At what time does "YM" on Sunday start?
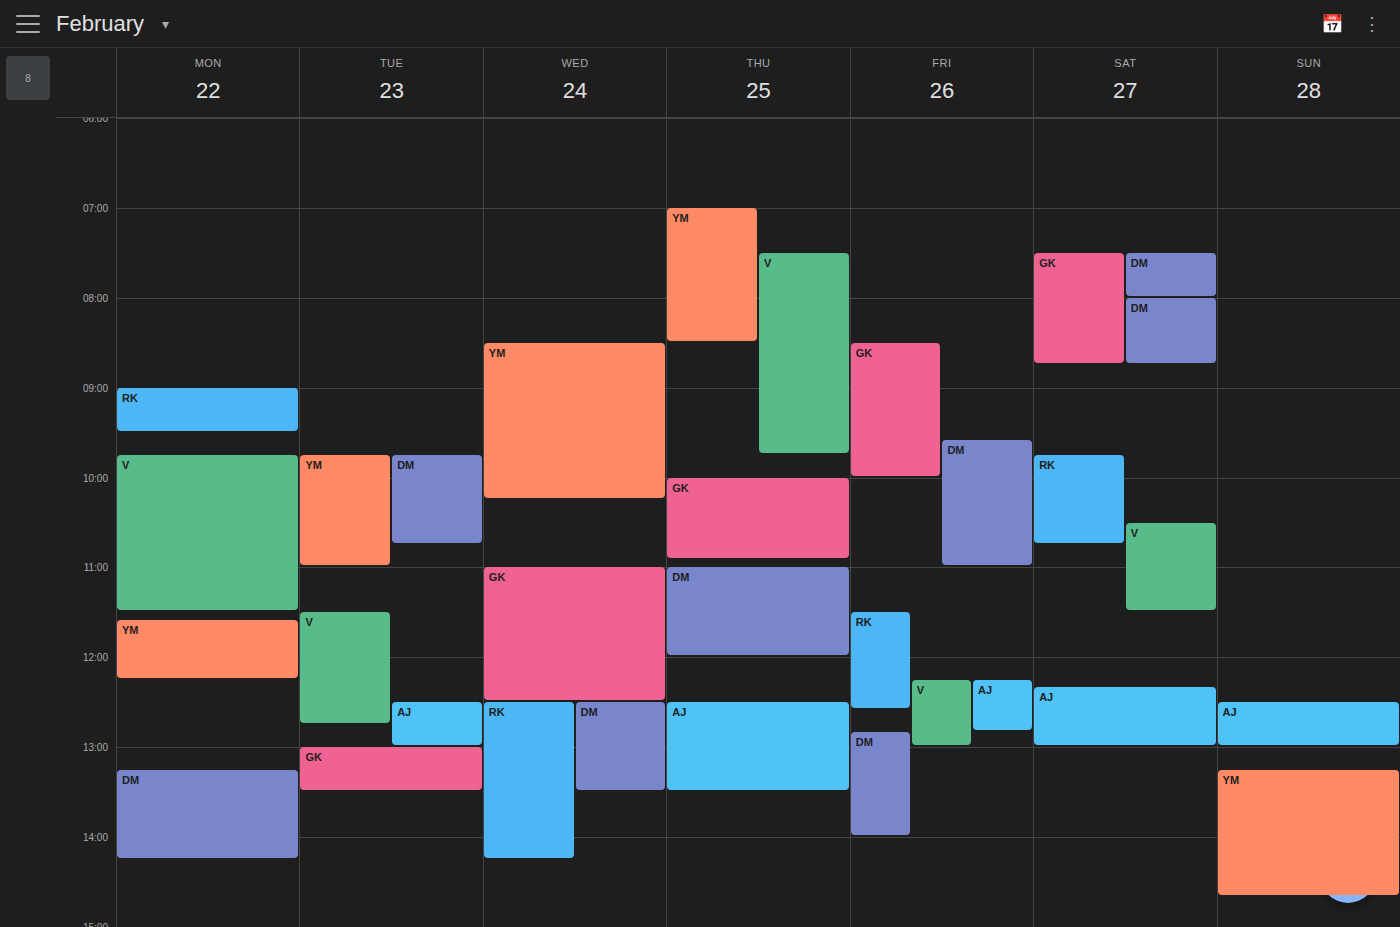
1:15 PM